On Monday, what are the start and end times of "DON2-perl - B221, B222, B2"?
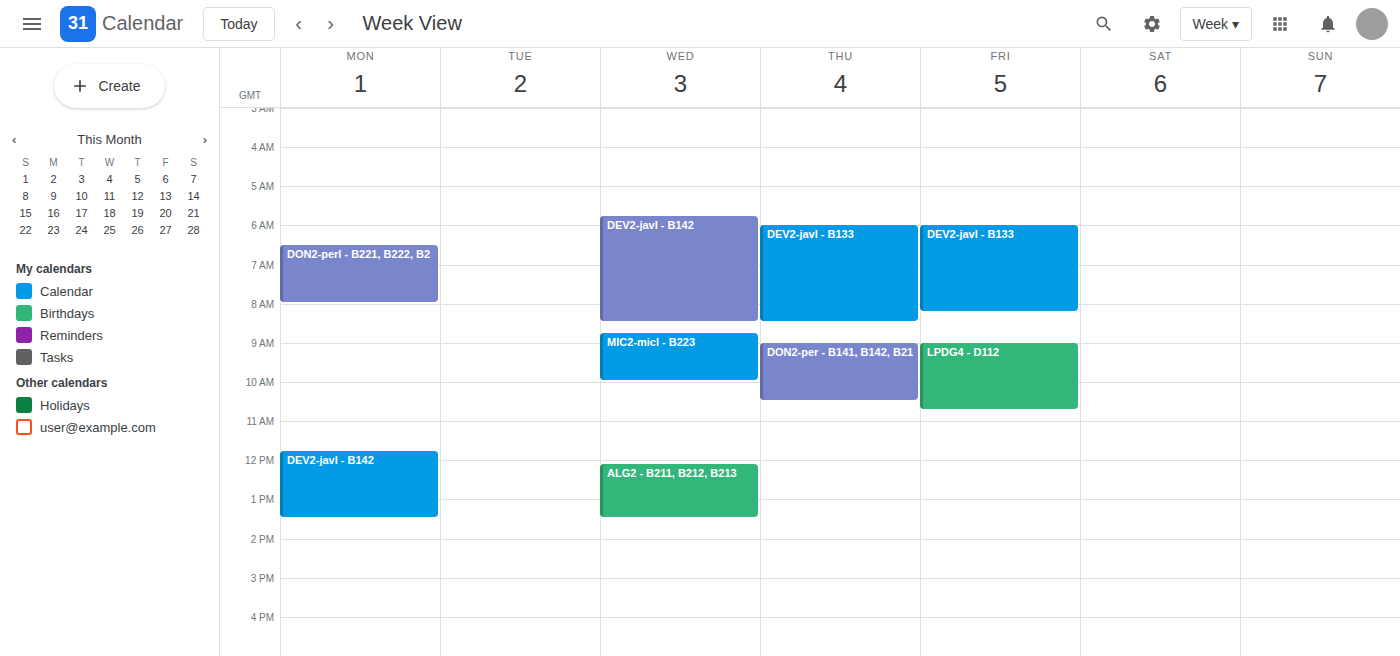
6:30 AM to 8:00 AM